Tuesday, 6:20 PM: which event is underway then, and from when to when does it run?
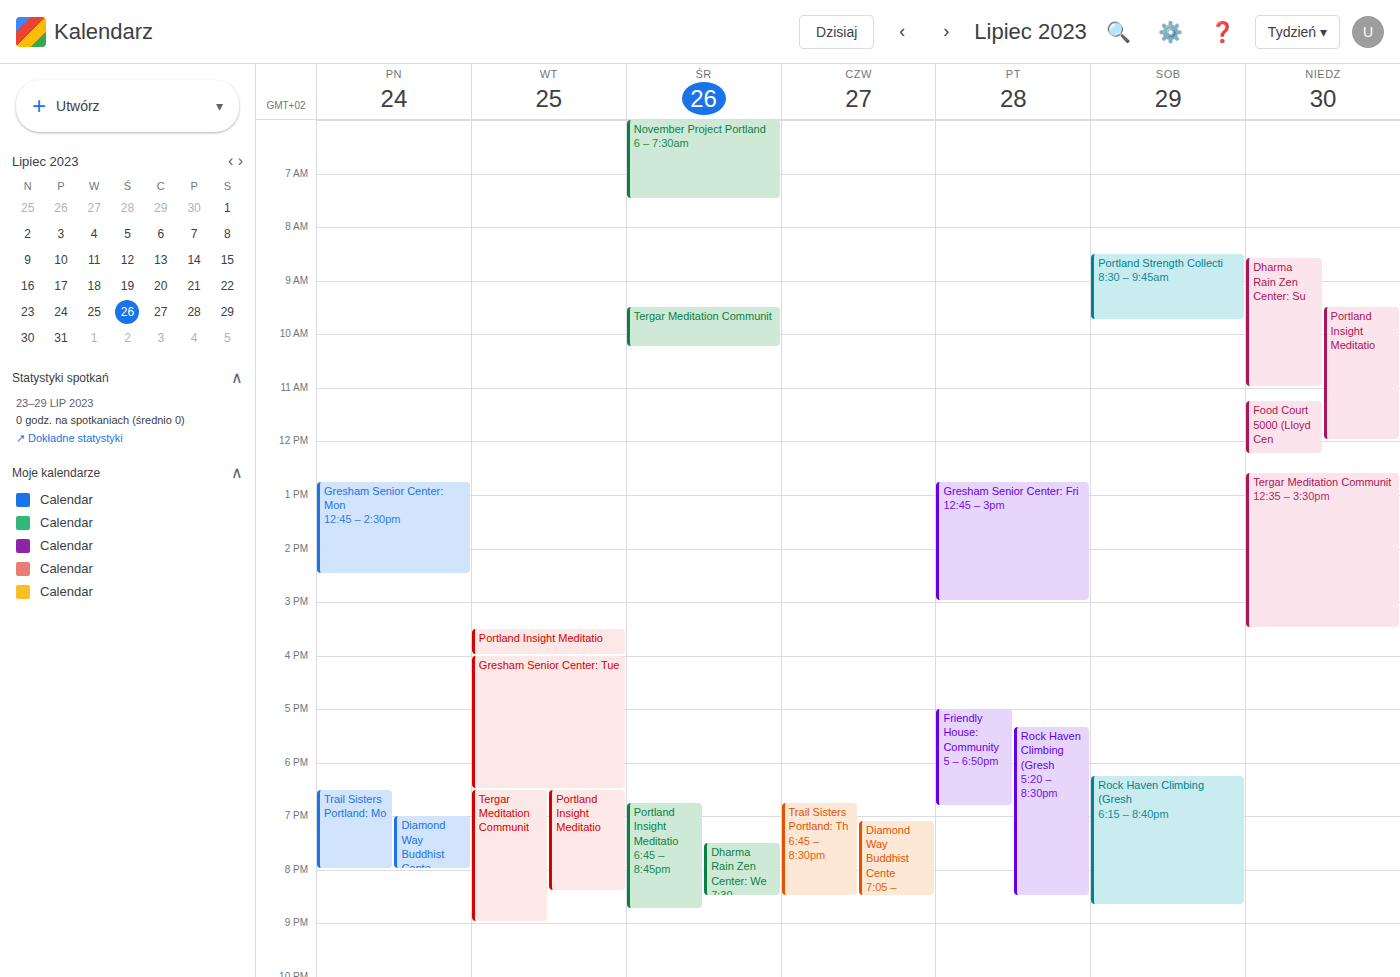
"Gresham Senior Center: Tue", 4:00 PM to 6:30 PM